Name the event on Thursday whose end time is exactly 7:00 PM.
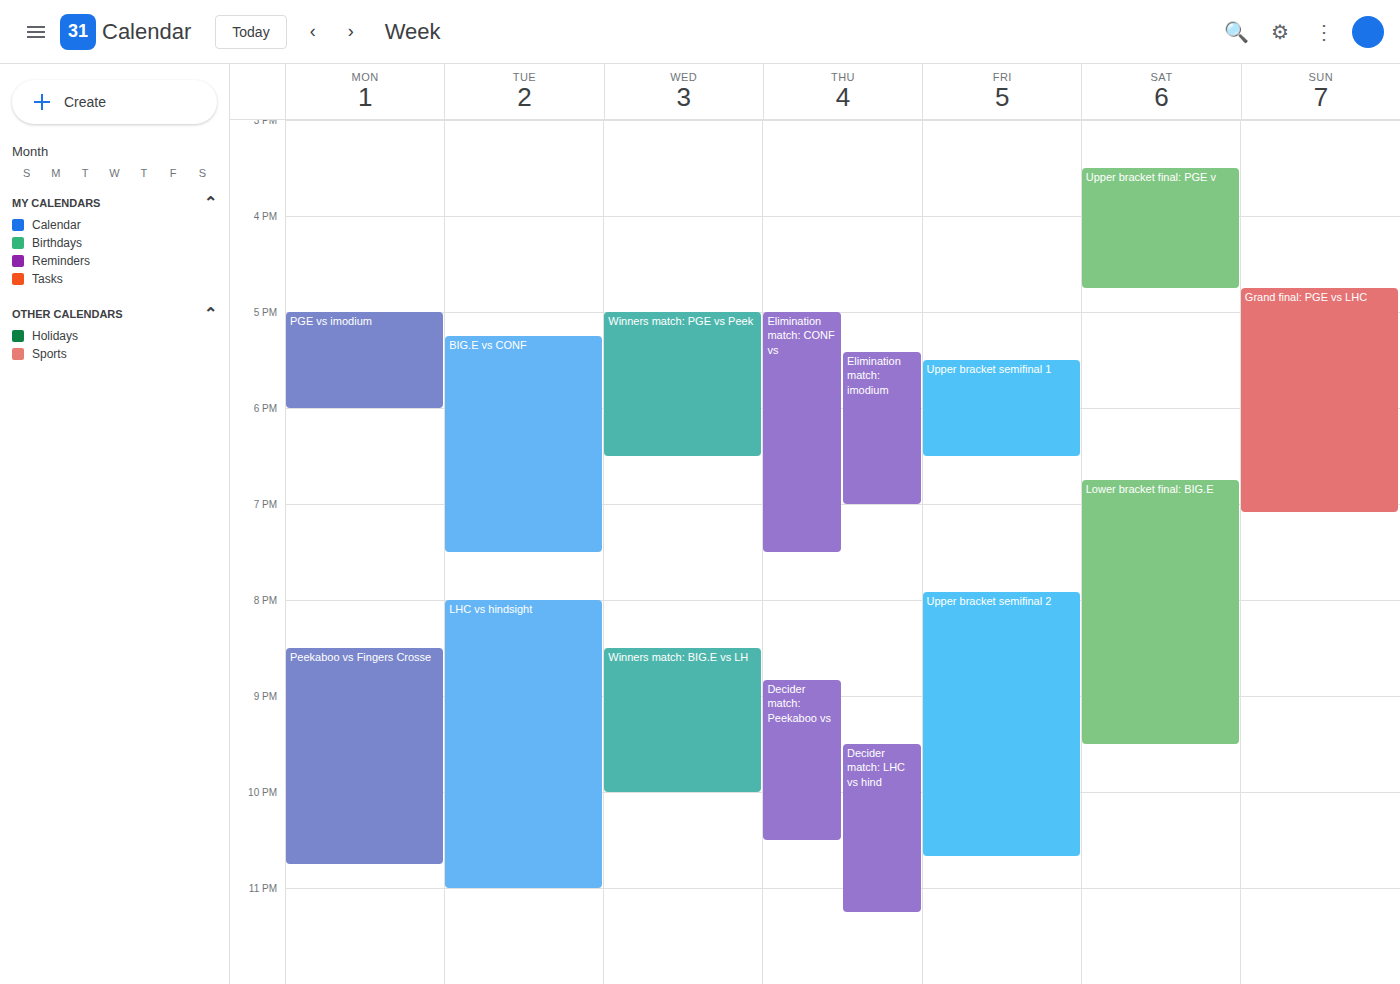
"Elimination match: imodium"